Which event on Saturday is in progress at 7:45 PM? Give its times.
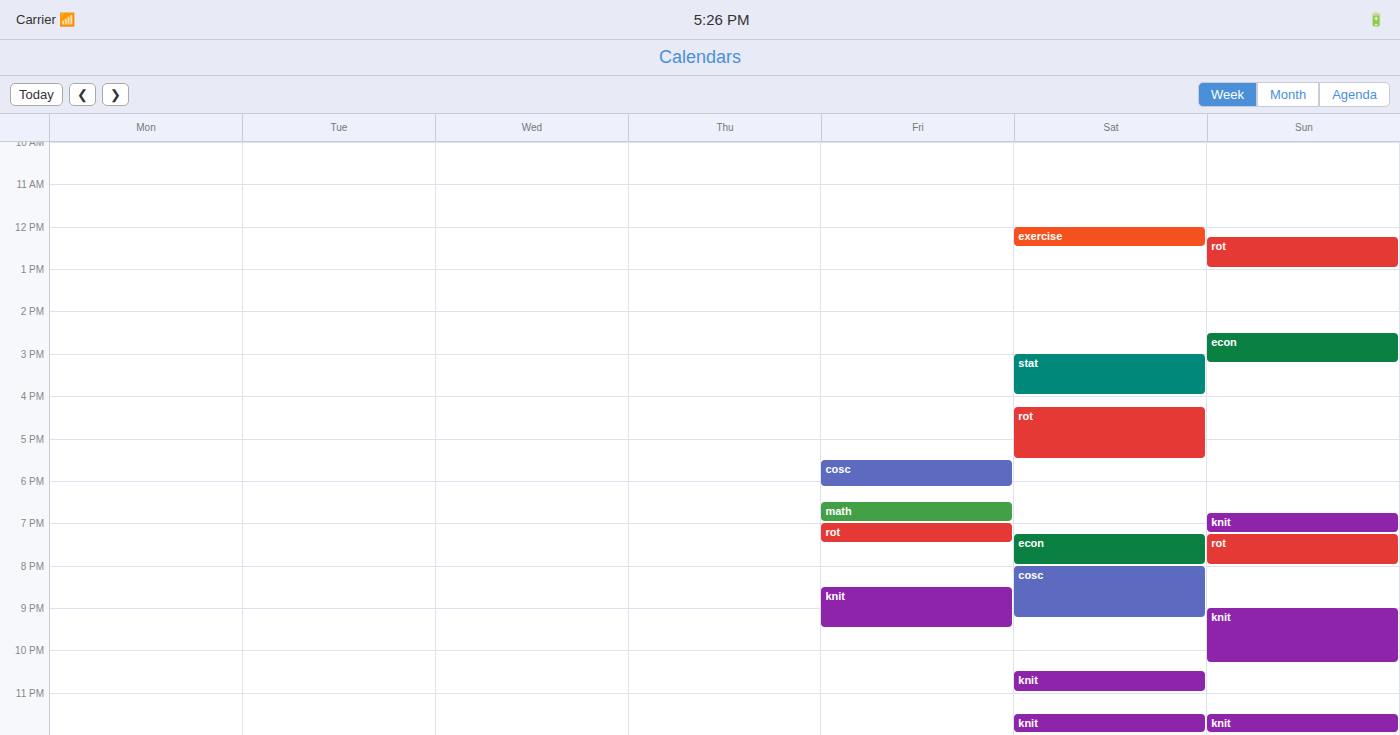
"econ", 7:15 PM to 8:00 PM